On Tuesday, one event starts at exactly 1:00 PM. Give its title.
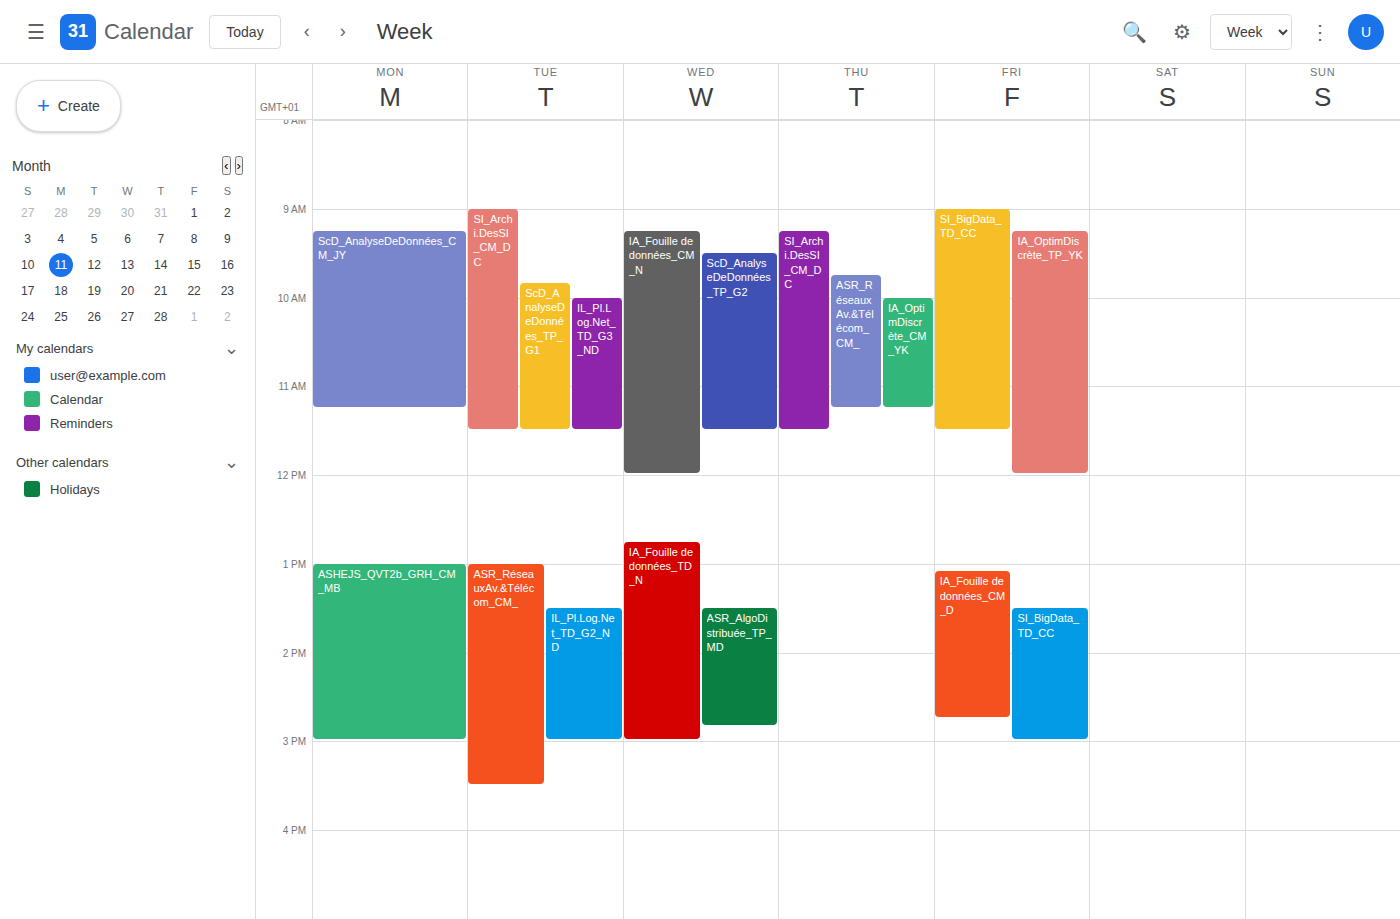
"ASR_RéseauxAv.&Télécom_CM_"